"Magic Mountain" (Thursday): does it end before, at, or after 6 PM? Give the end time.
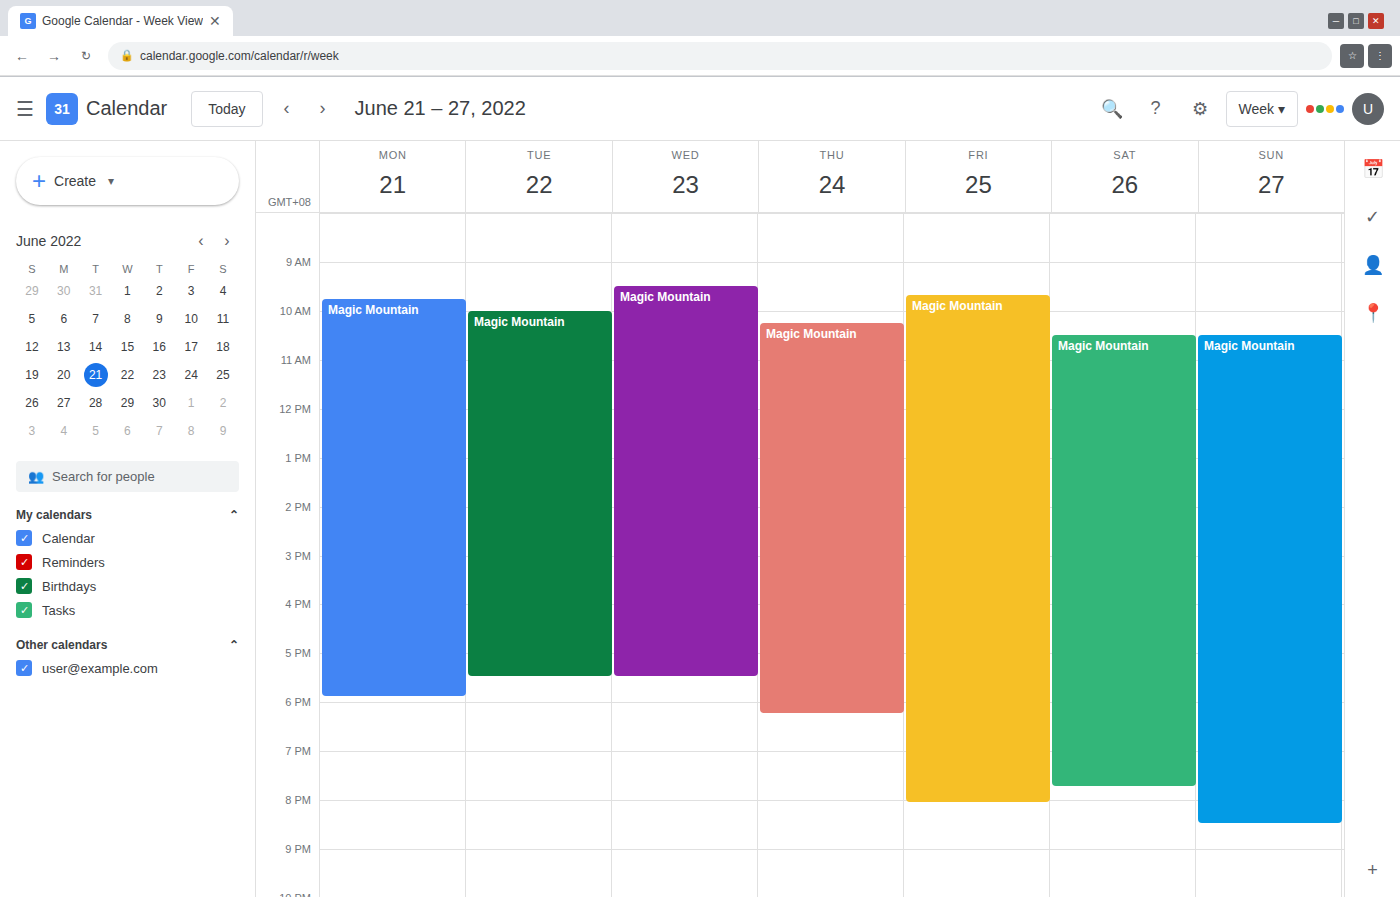
6:15 PM -- after 6 PM, 15 minutes below the 6 PM line.